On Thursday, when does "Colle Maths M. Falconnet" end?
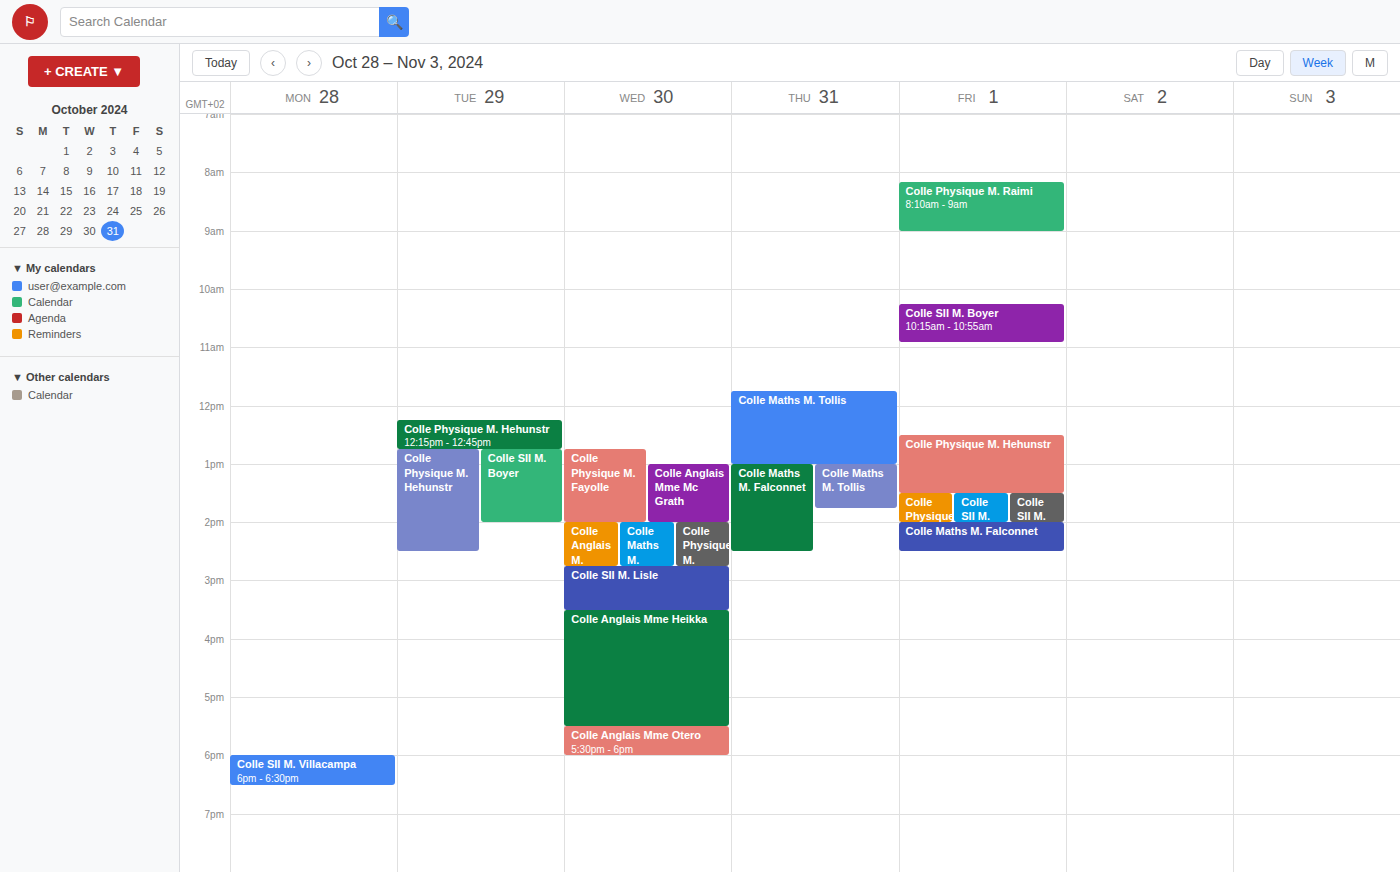
2:30 PM